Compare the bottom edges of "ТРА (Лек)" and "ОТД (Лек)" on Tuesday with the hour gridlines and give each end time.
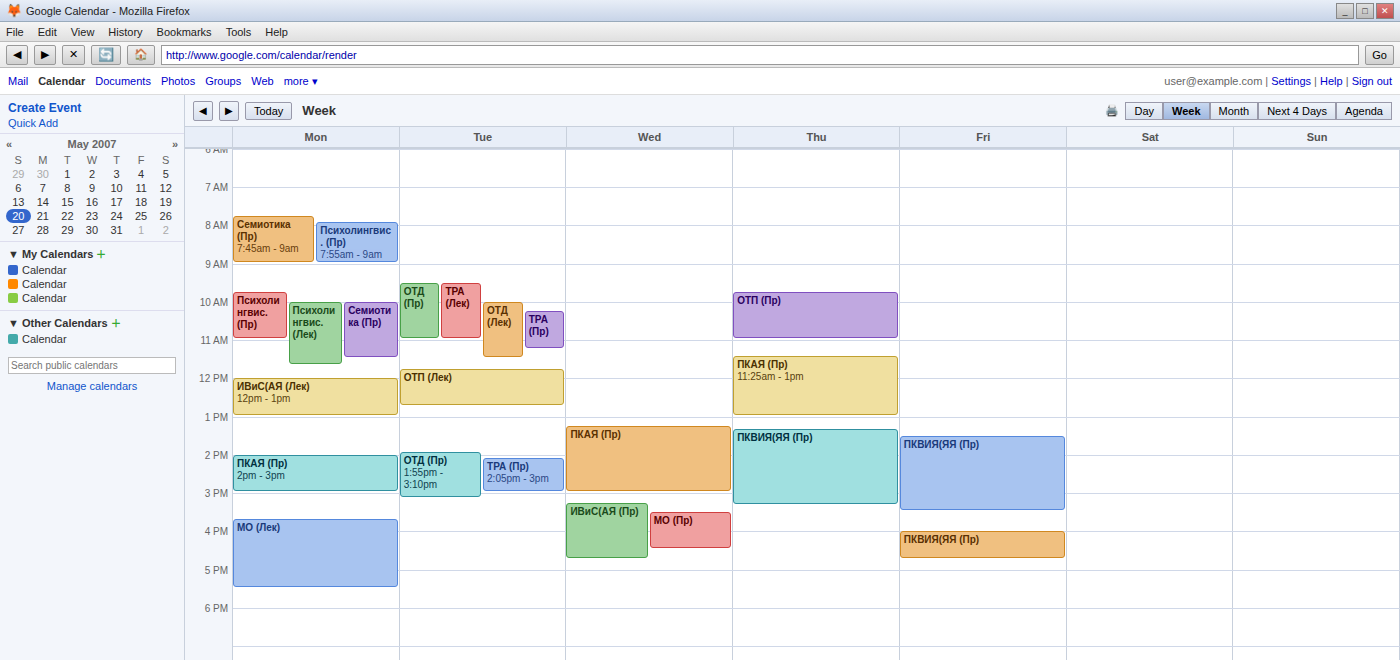
"ТРА (Лек)": 11:00 AM, exactly on the 11 AM line. "ОТД (Лек)": 11:30 AM, halfway between the 11 AM and 12 PM lines.